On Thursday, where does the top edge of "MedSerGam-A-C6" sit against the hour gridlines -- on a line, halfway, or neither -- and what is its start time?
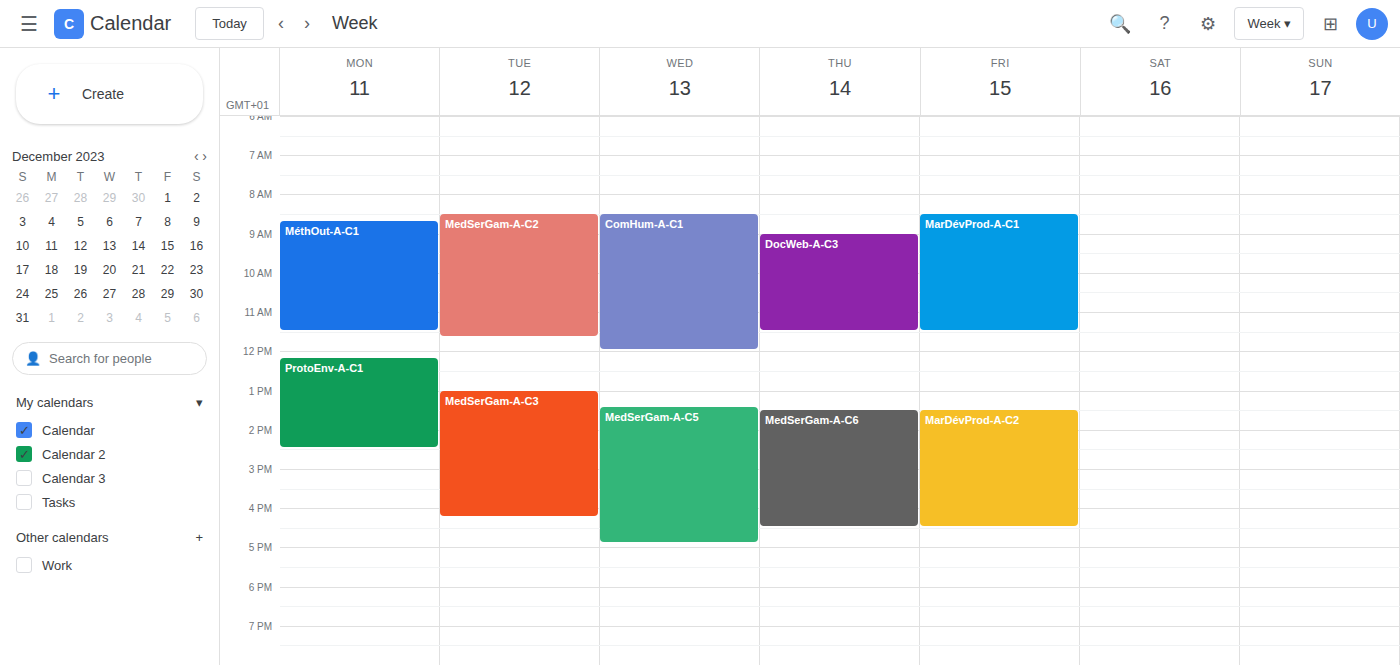
1:30 PM -- halfway between the 1 PM and 2 PM lines.